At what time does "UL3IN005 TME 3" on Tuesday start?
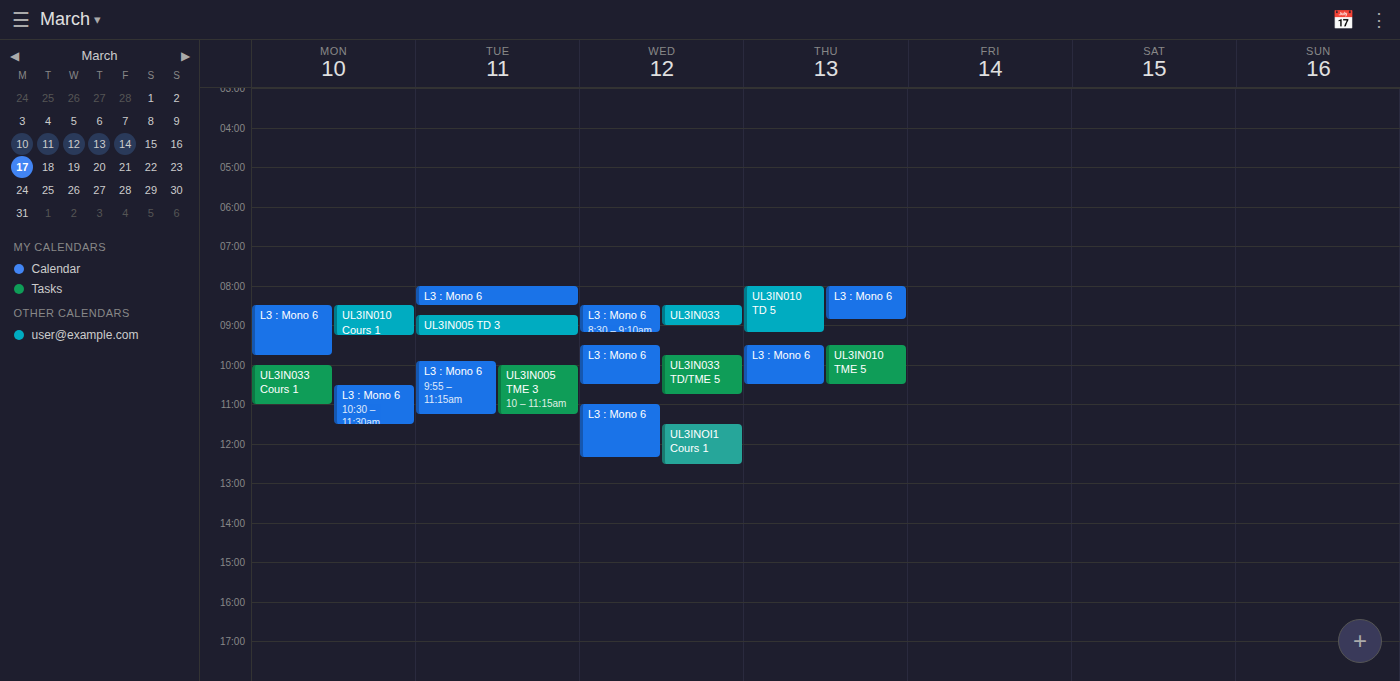
10:00 AM